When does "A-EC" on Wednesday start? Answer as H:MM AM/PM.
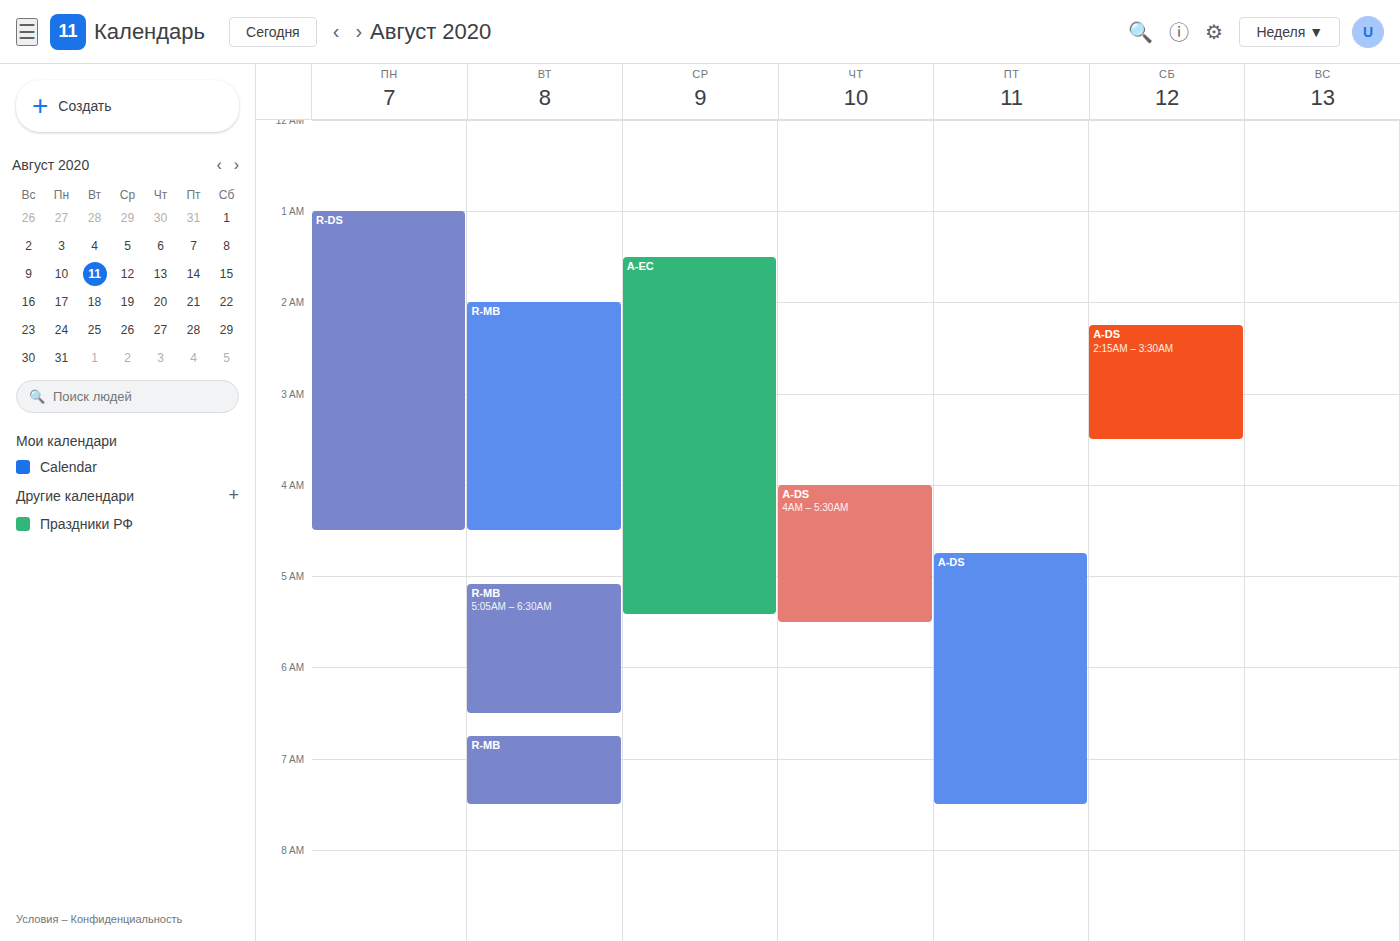
1:30 AM